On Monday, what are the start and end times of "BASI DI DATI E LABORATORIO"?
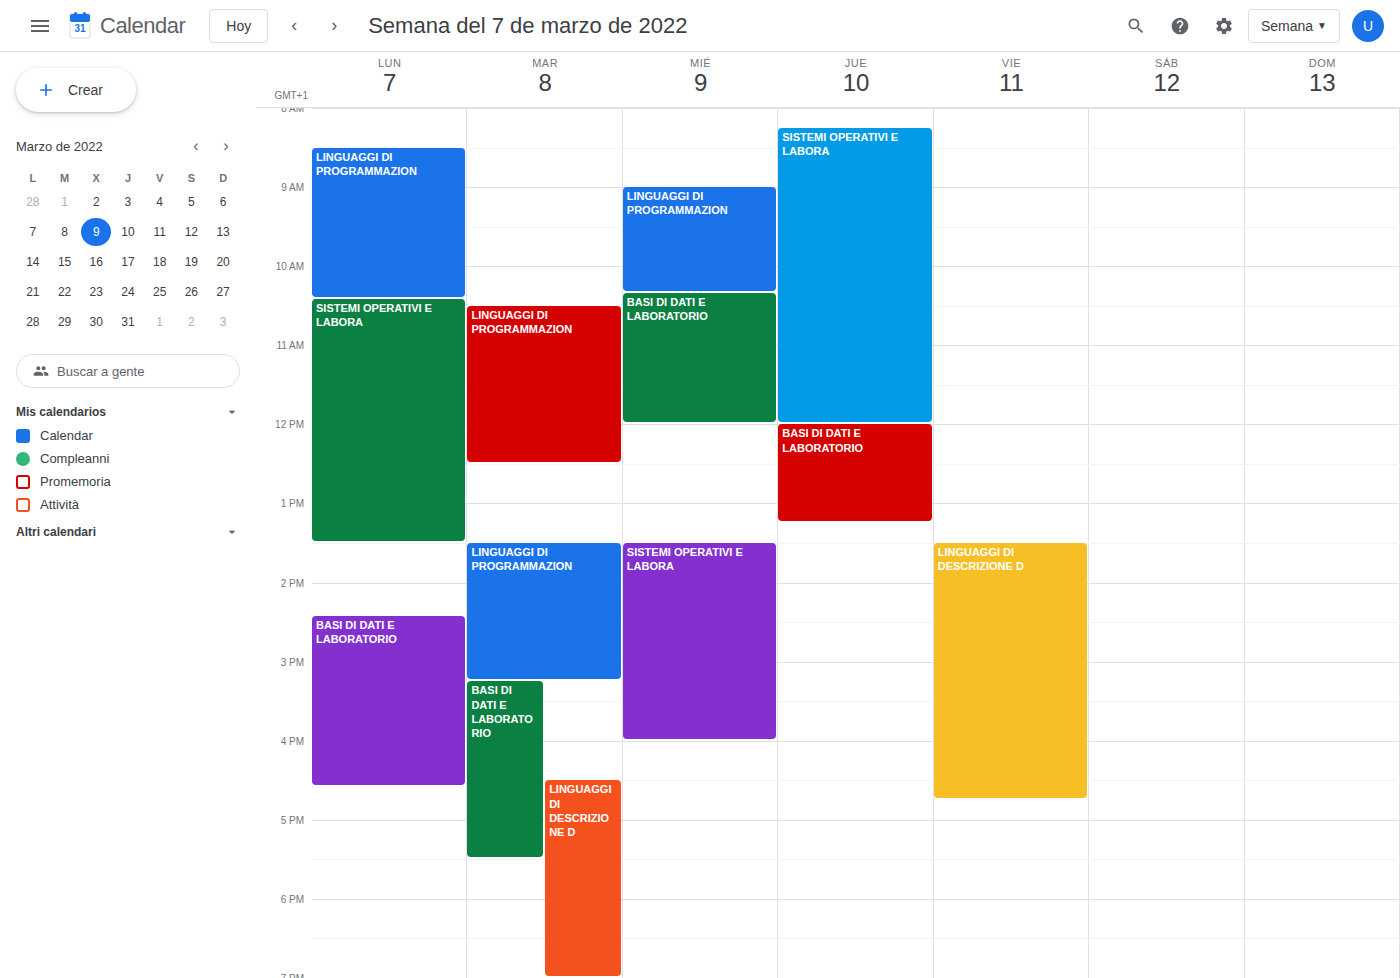
2:25 PM to 4:35 PM